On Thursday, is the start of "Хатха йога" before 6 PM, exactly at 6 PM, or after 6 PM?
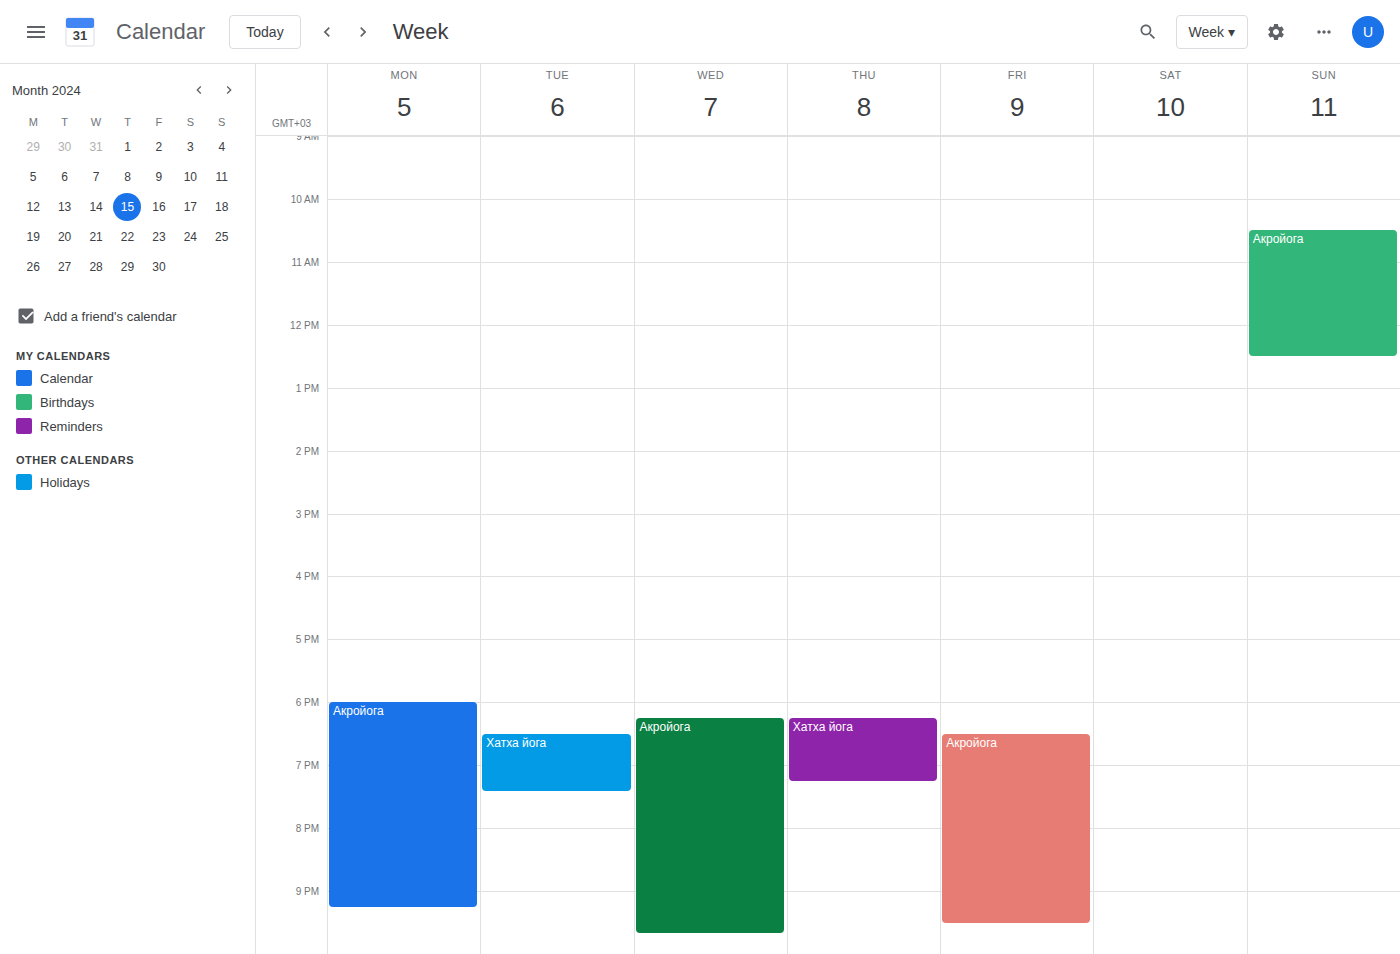
6:15 PM -- after 6 PM, 15 minutes below the 6 PM line.